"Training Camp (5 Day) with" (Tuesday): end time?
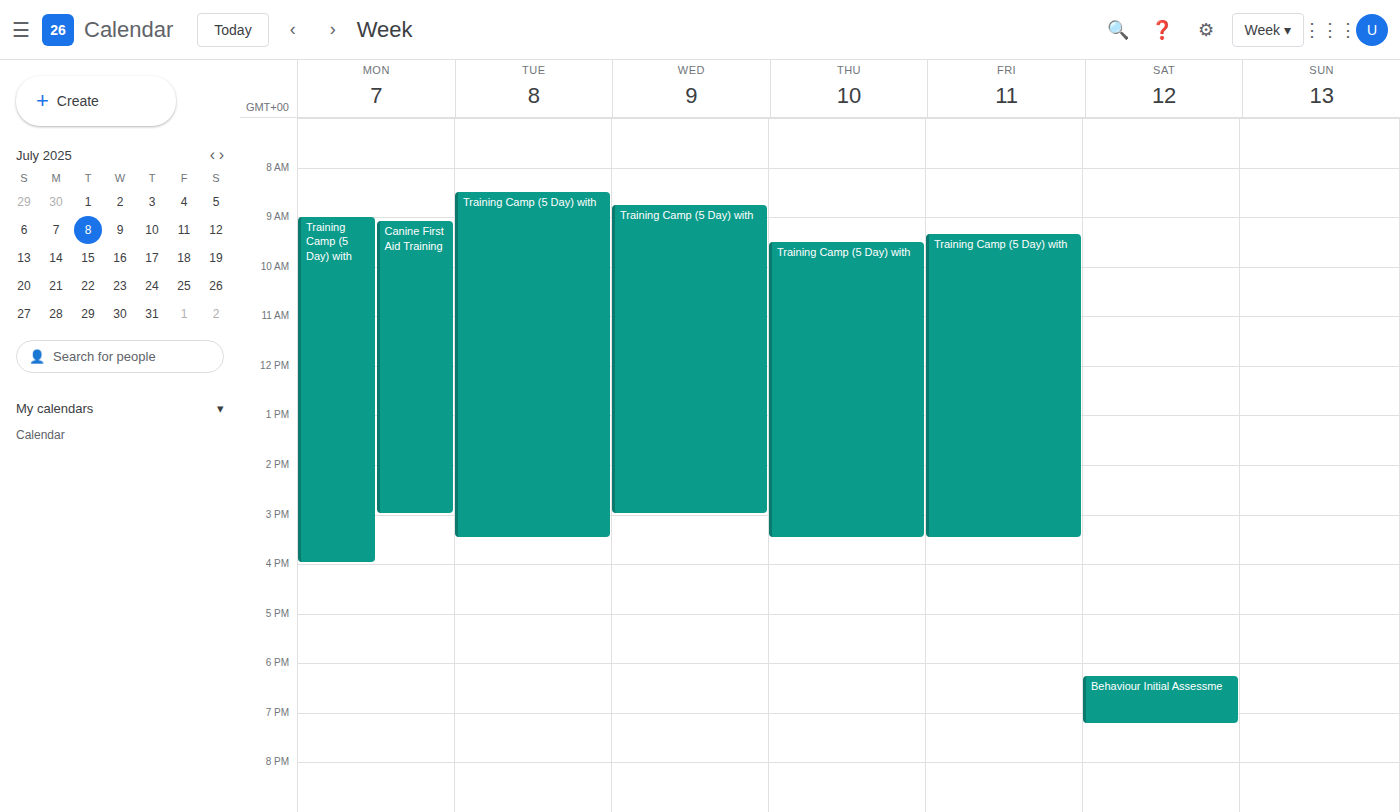
3:30 PM